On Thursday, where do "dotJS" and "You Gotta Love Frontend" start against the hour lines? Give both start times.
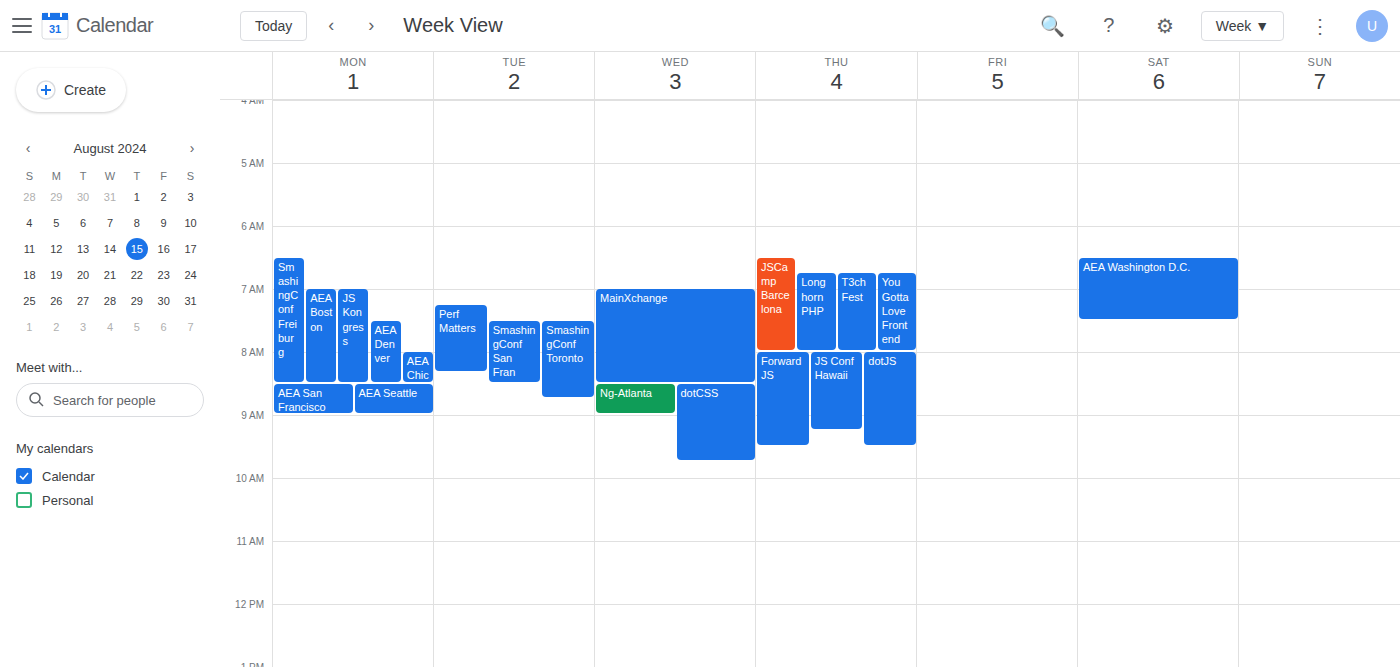
"dotJS": 8:00 AM, exactly on the 8 AM line. "You Gotta Love Frontend": 6:45 AM, neither: three quarters of the way from the 6 AM line to the 7 AM line.